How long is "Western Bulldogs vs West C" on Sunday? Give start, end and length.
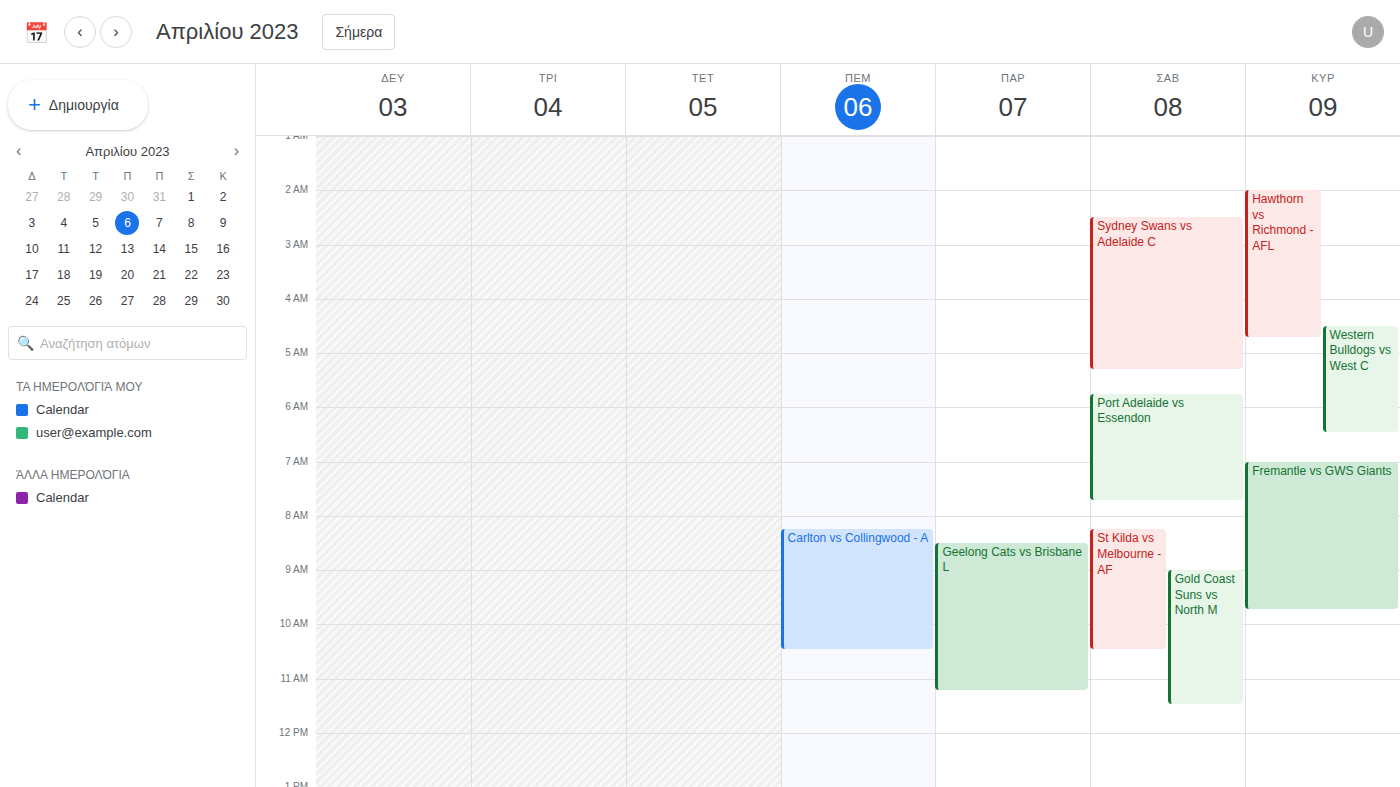
4:30 AM to 6:30 AM, 2 hours